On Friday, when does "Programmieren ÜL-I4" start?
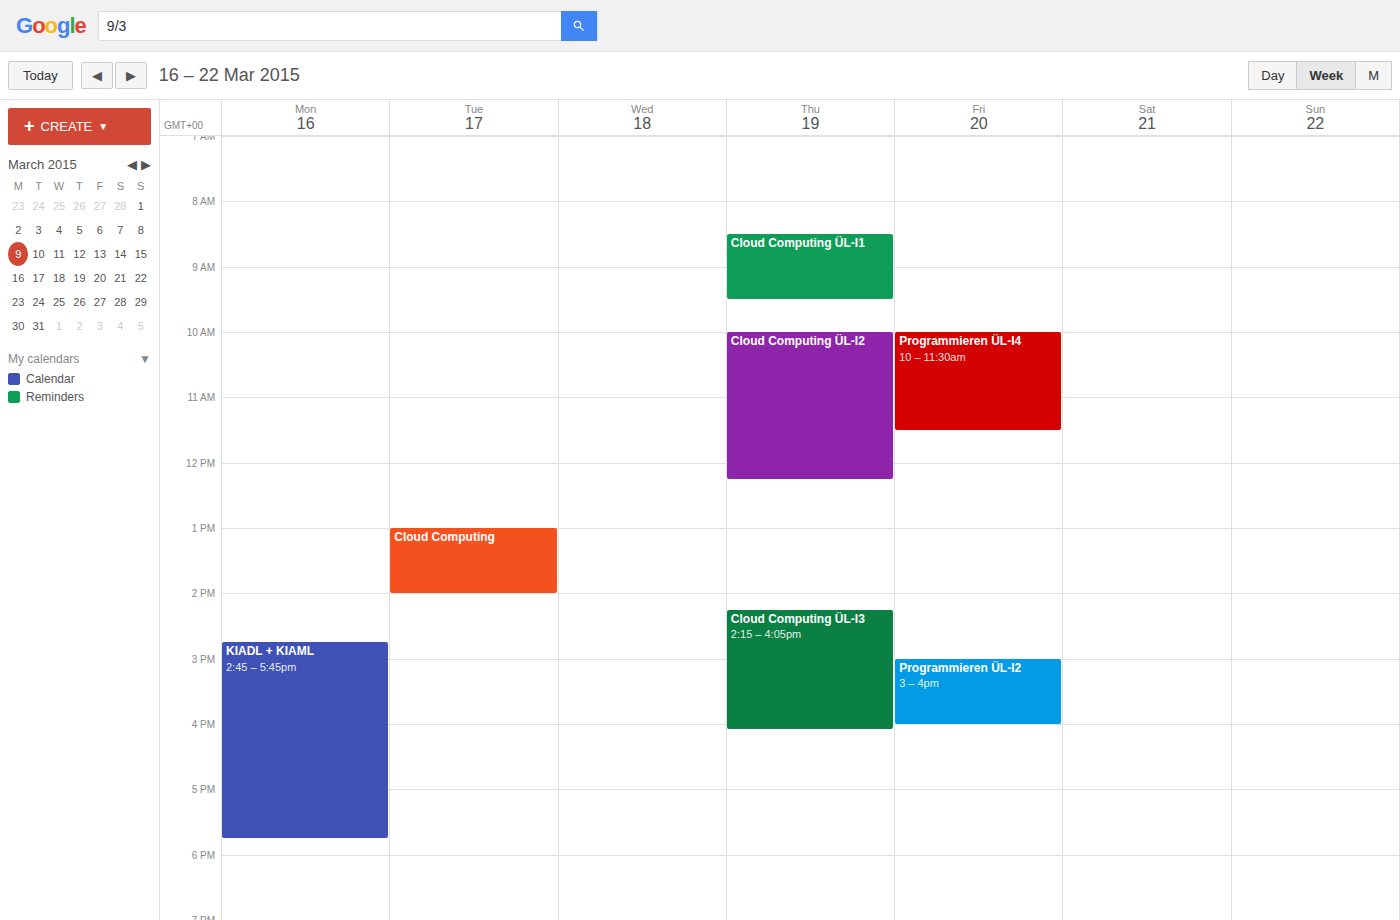
10:00 AM